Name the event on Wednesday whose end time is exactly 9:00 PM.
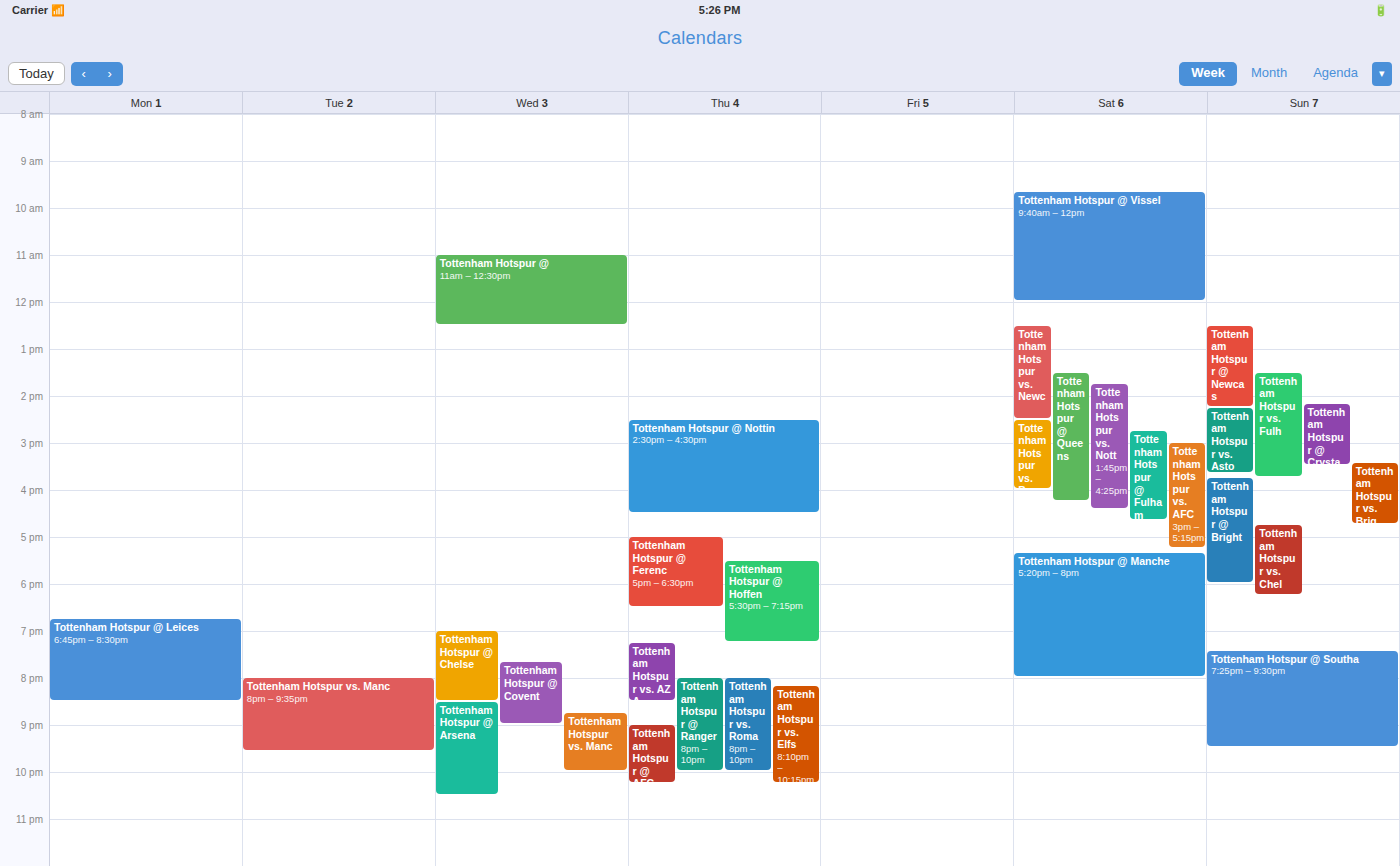
"Tottenham Hotspur @ Covent"